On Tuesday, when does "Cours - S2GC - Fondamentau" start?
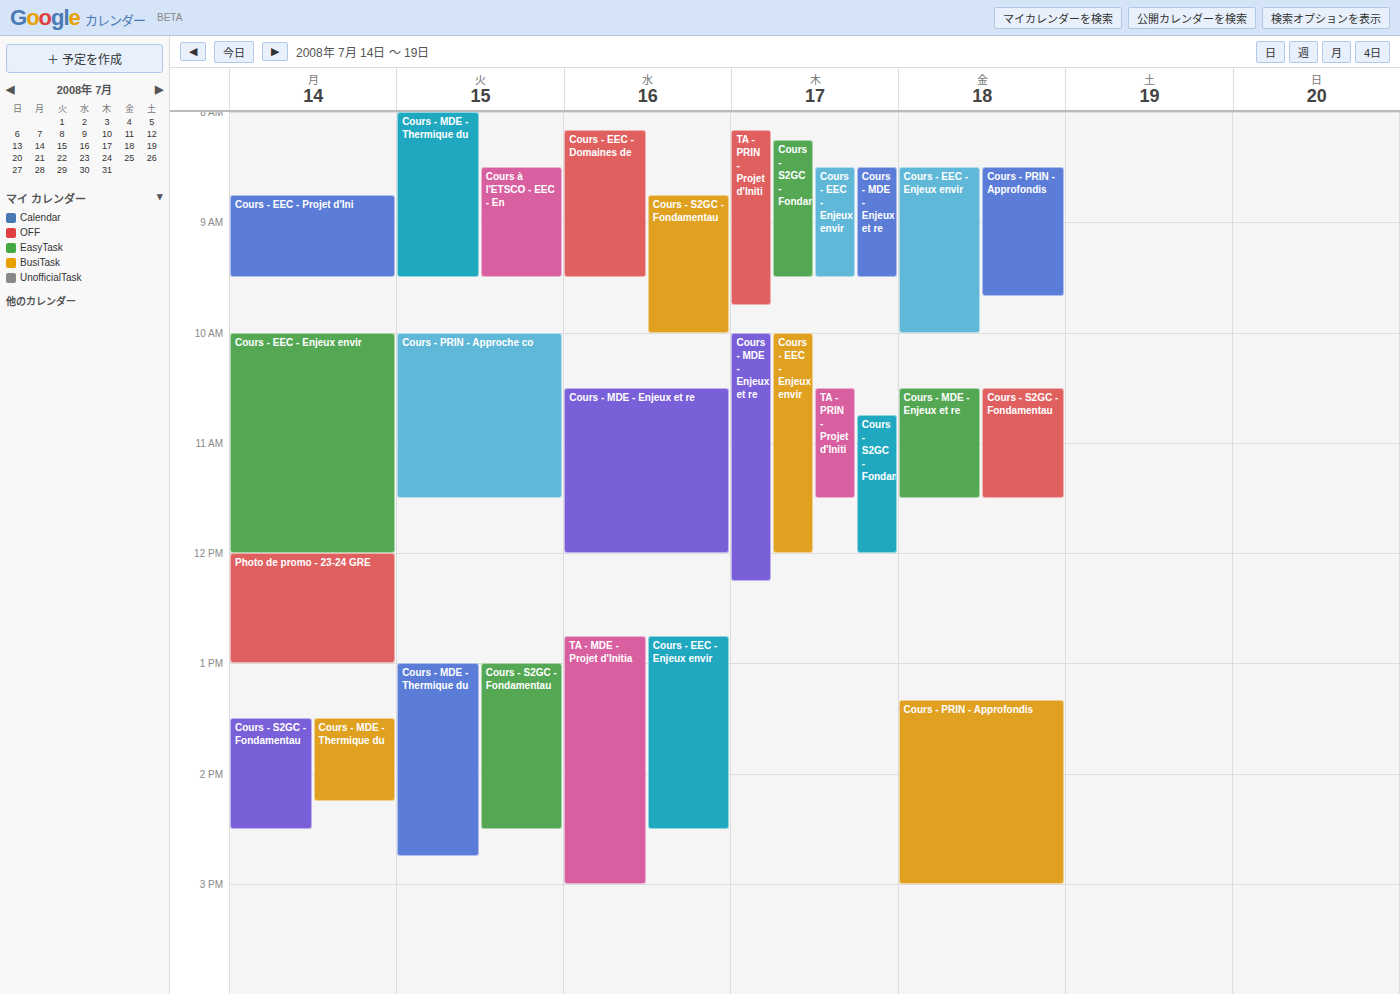
1:00 PM